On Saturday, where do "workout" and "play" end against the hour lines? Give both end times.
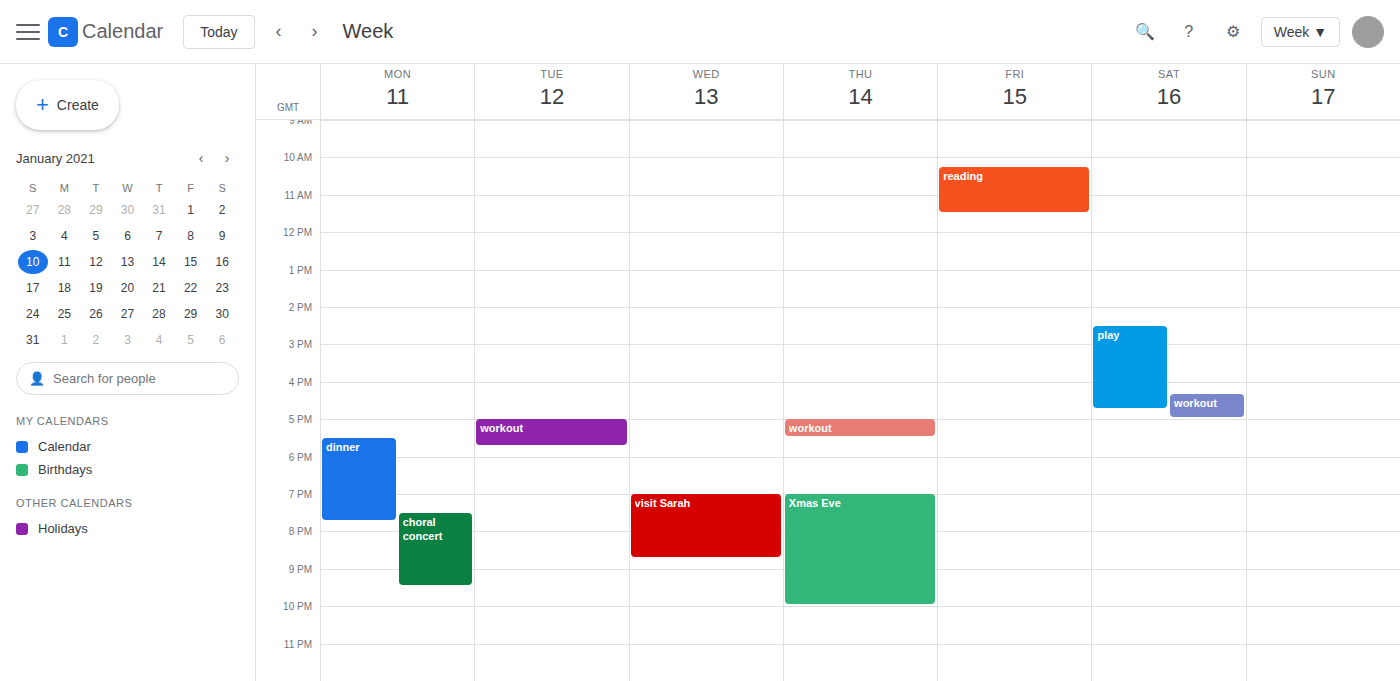
"workout": 5:00 PM, exactly on the 5 PM line. "play": 4:45 PM, neither: three quarters of the way from the 4 PM line to the 5 PM line.